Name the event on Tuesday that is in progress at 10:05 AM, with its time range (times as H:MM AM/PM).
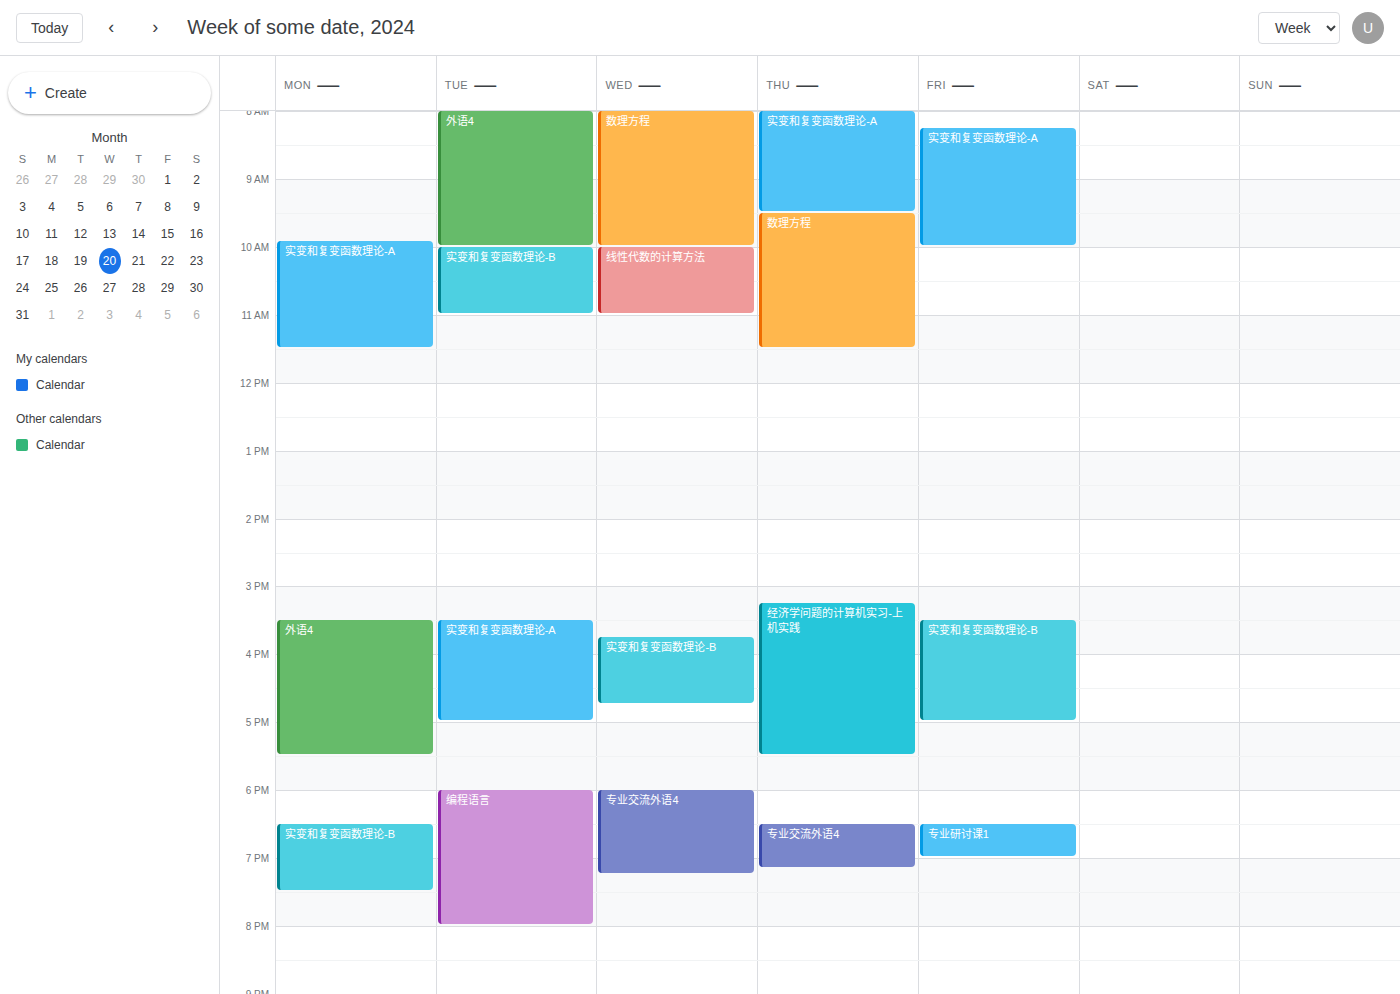
"实变和复变函数理论-B", 10:00 AM to 11:00 AM